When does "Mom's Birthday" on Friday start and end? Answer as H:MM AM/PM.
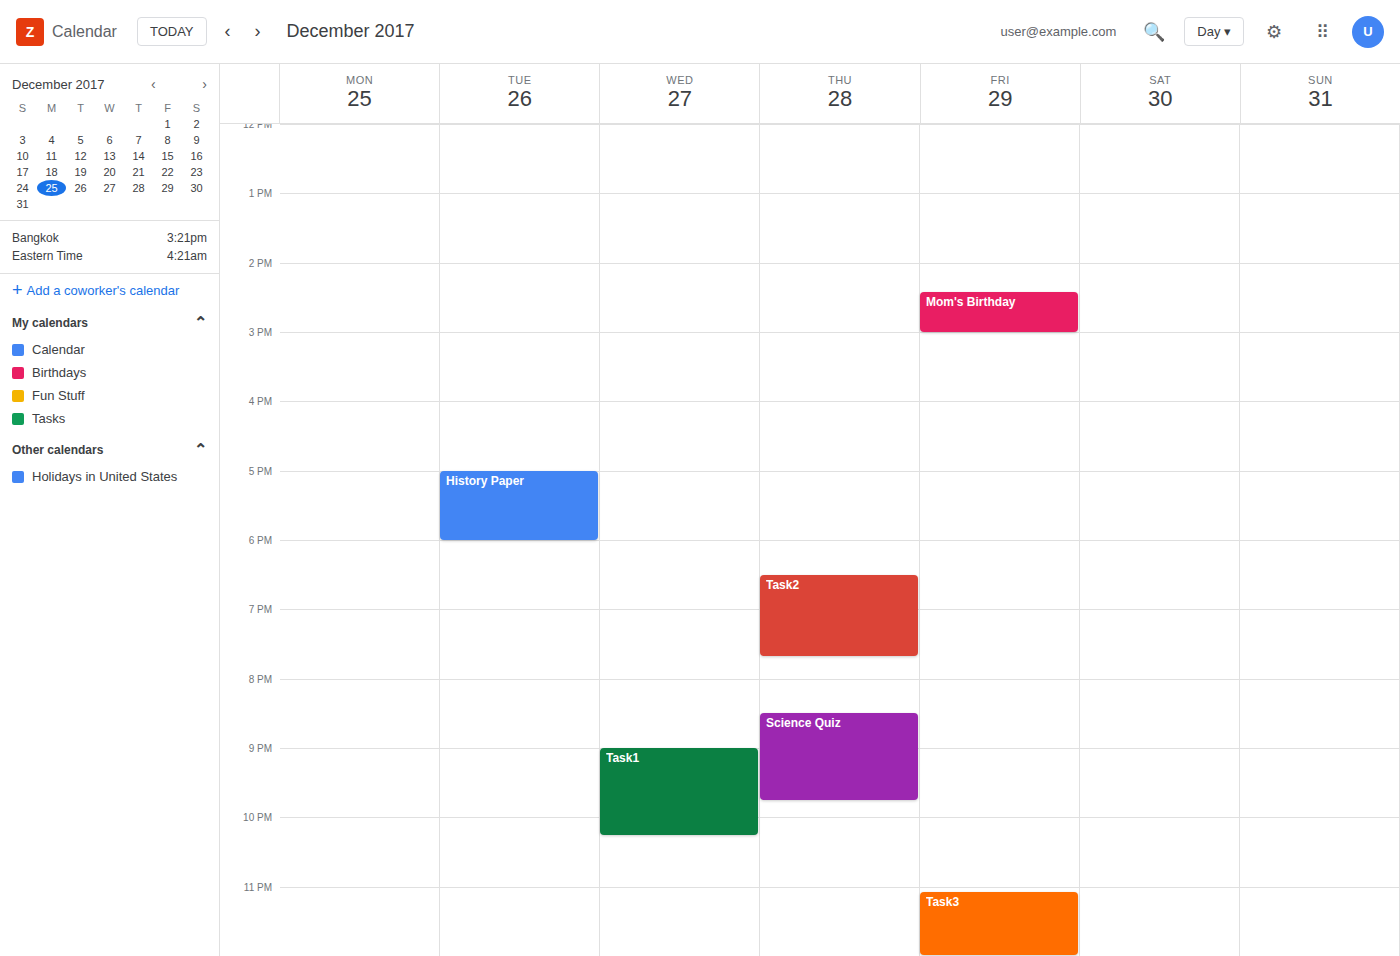
2:25 PM to 3:00 PM